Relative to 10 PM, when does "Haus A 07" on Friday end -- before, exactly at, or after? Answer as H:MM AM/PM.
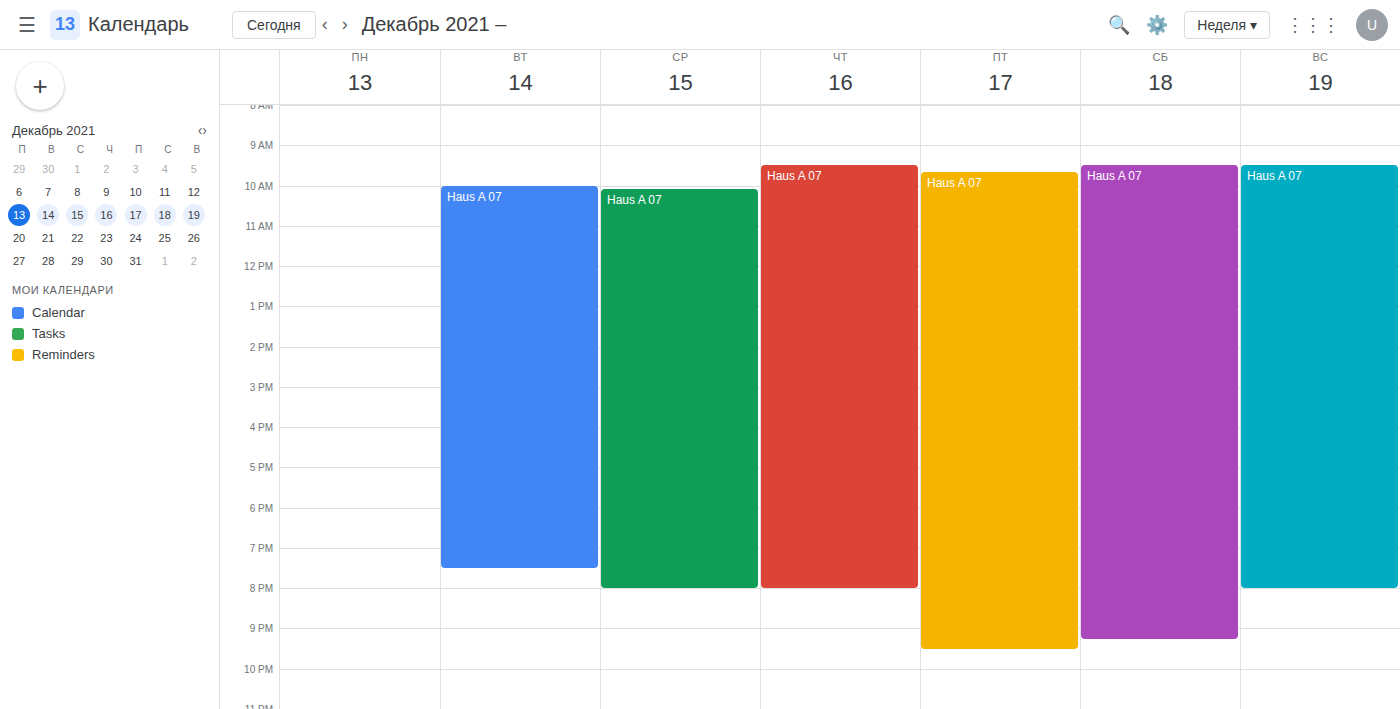
9:30 PM -- before 10 PM, 30 minutes above the 10 PM line.